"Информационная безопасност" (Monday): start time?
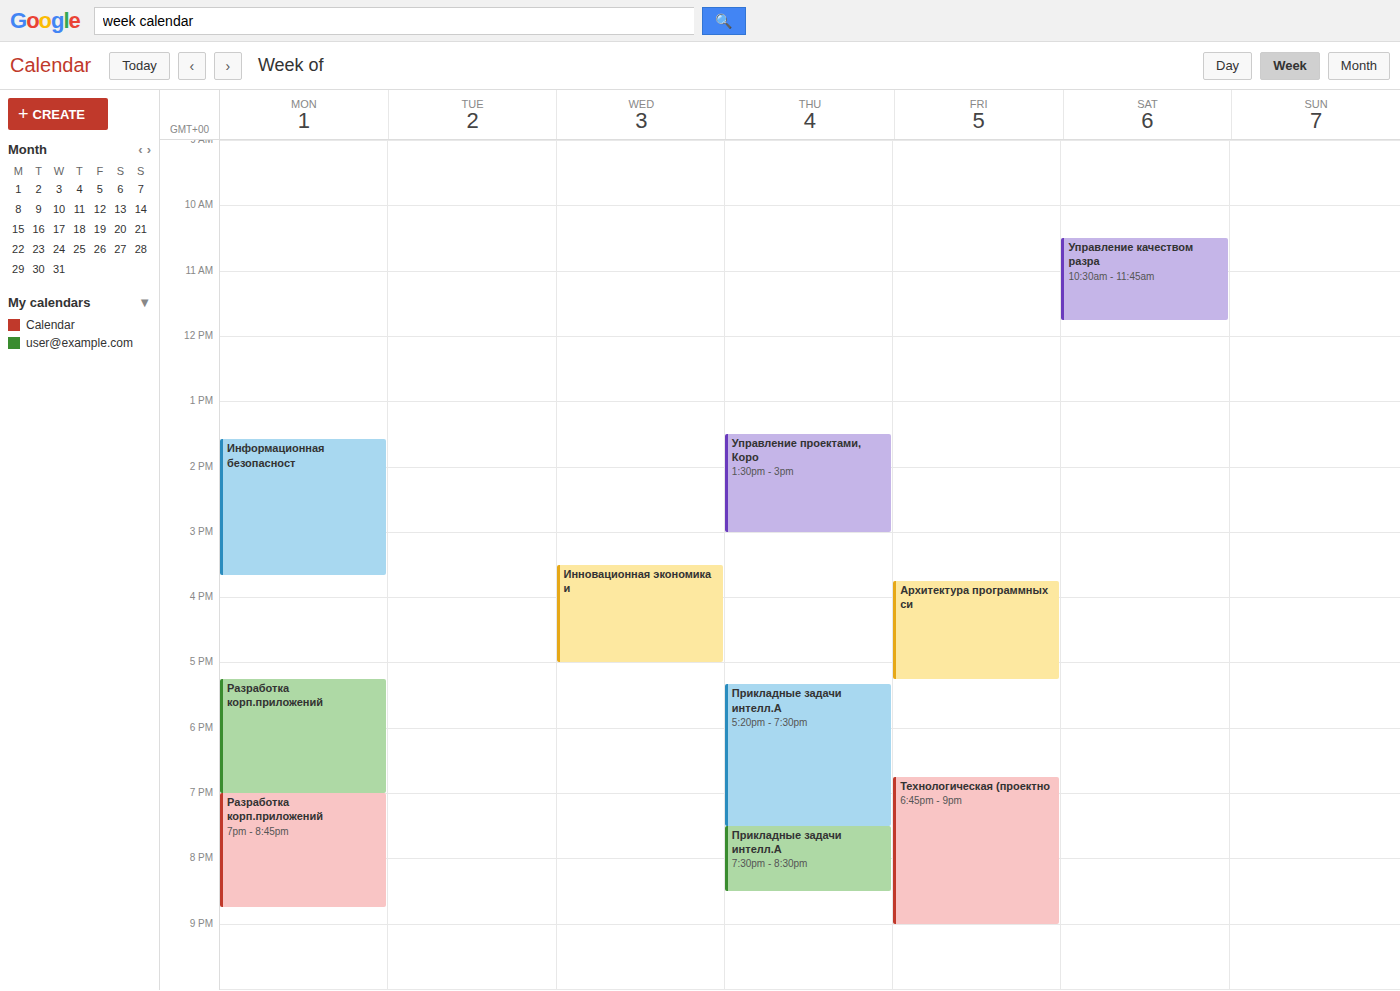
1:35 PM